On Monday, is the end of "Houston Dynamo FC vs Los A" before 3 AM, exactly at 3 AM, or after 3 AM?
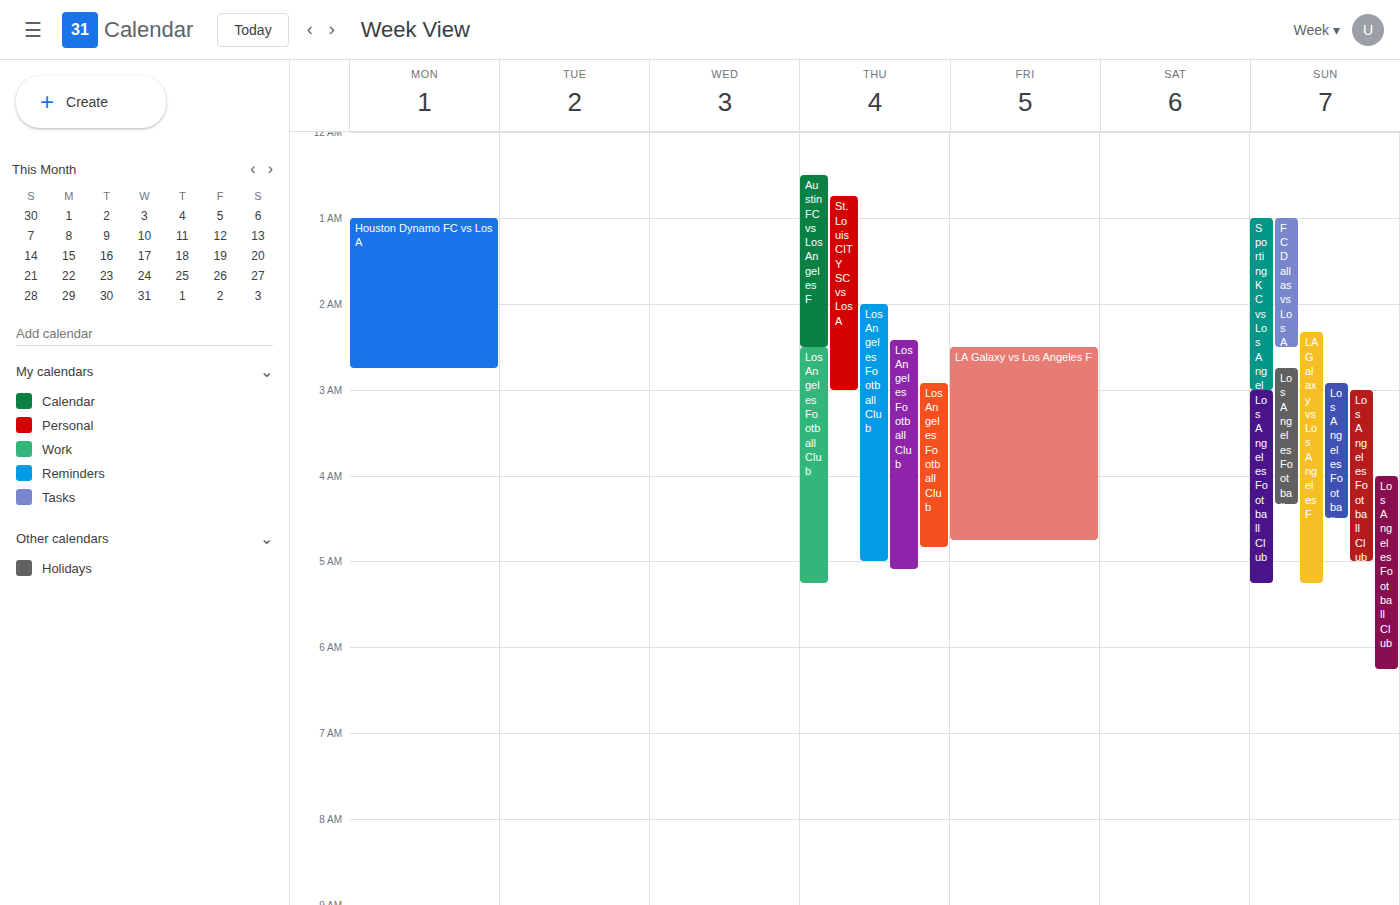
2:45 AM -- before 3 AM, 15 minutes above the 3 AM line.